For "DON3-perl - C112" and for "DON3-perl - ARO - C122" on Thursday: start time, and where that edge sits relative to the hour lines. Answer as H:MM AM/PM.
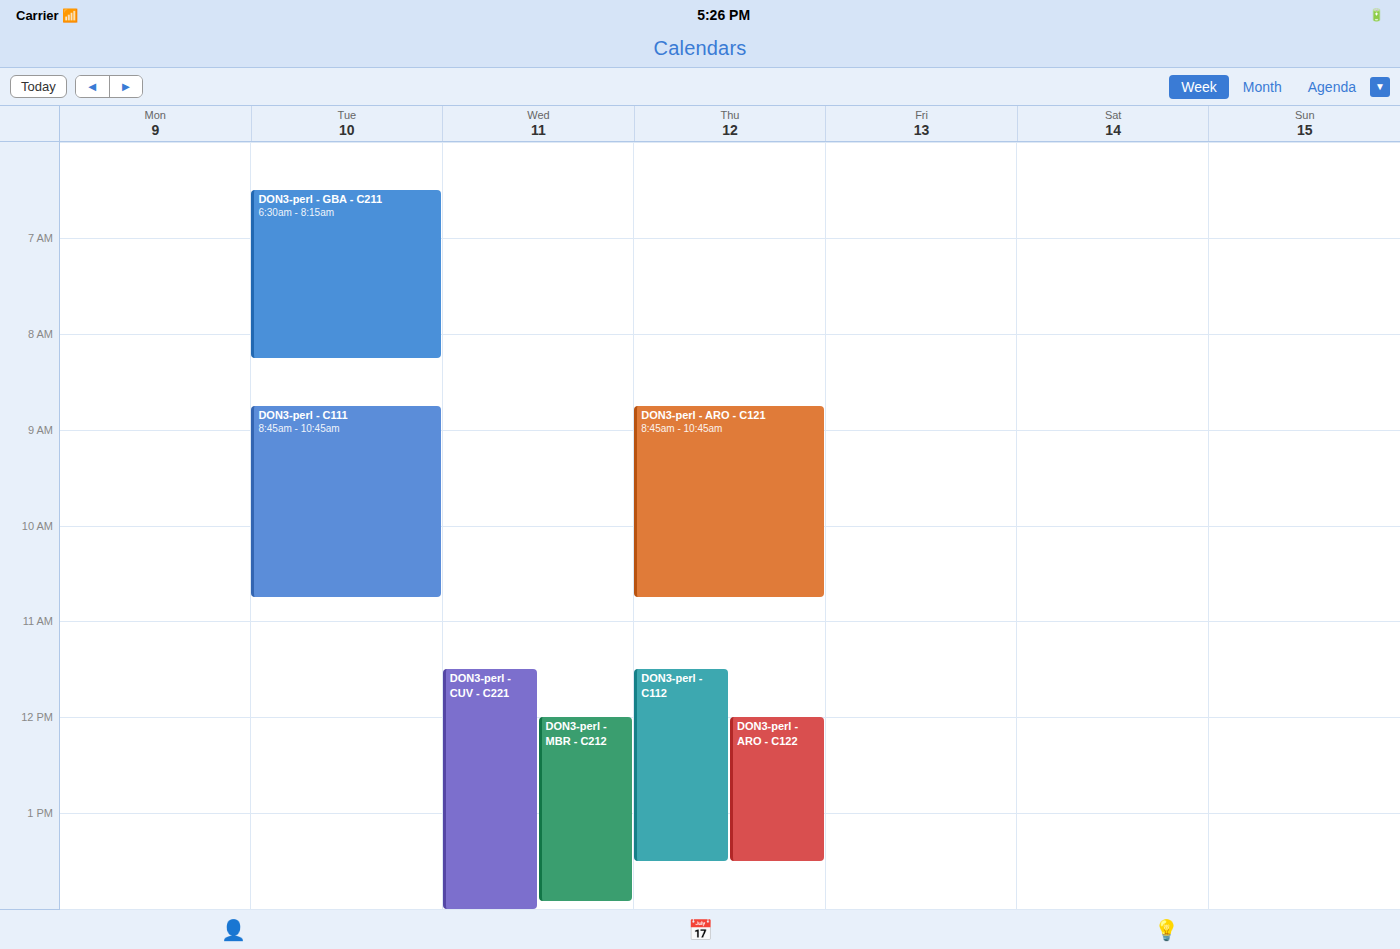
"DON3-perl - C112": 11:30 AM, halfway between the 11 AM and 12 PM lines. "DON3-perl - ARO - C122": 12:00 PM, exactly on the 12 PM line.